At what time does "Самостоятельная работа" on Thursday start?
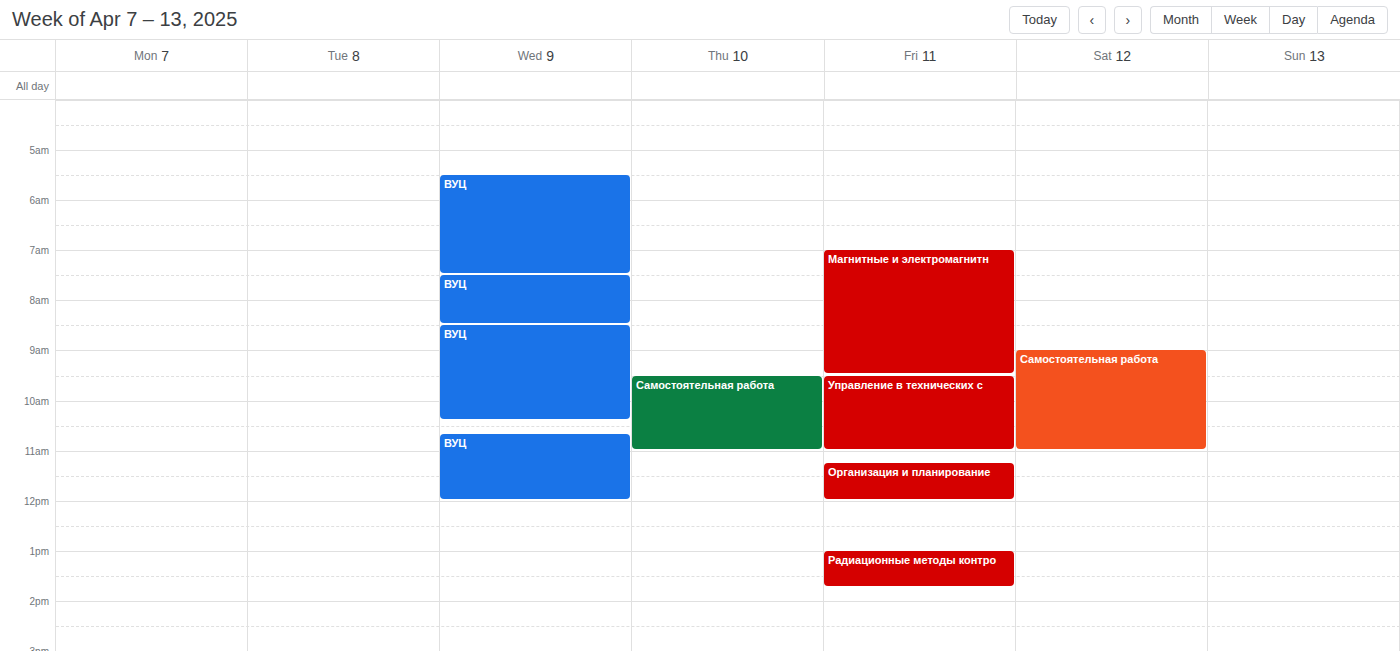
9:30 AM